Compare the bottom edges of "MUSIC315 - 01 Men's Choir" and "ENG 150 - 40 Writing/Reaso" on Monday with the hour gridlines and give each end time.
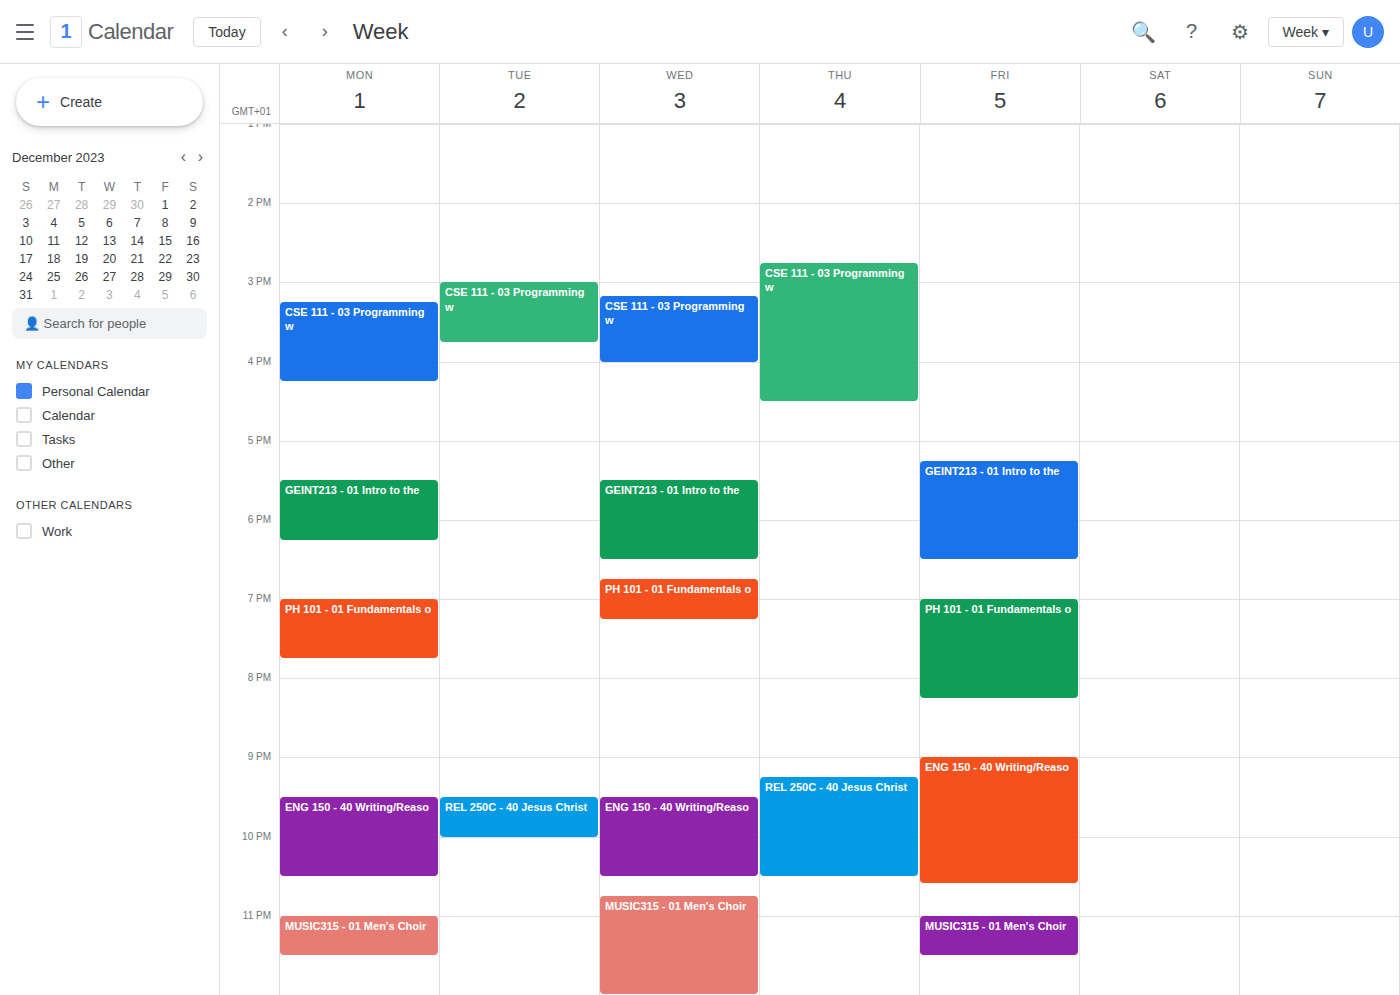
"MUSIC315 - 01 Men's Choir": 11:30 PM, halfway between the 11 PM and 12 AM lines. "ENG 150 - 40 Writing/Reaso": 10:30 PM, halfway between the 10 PM and 11 PM lines.